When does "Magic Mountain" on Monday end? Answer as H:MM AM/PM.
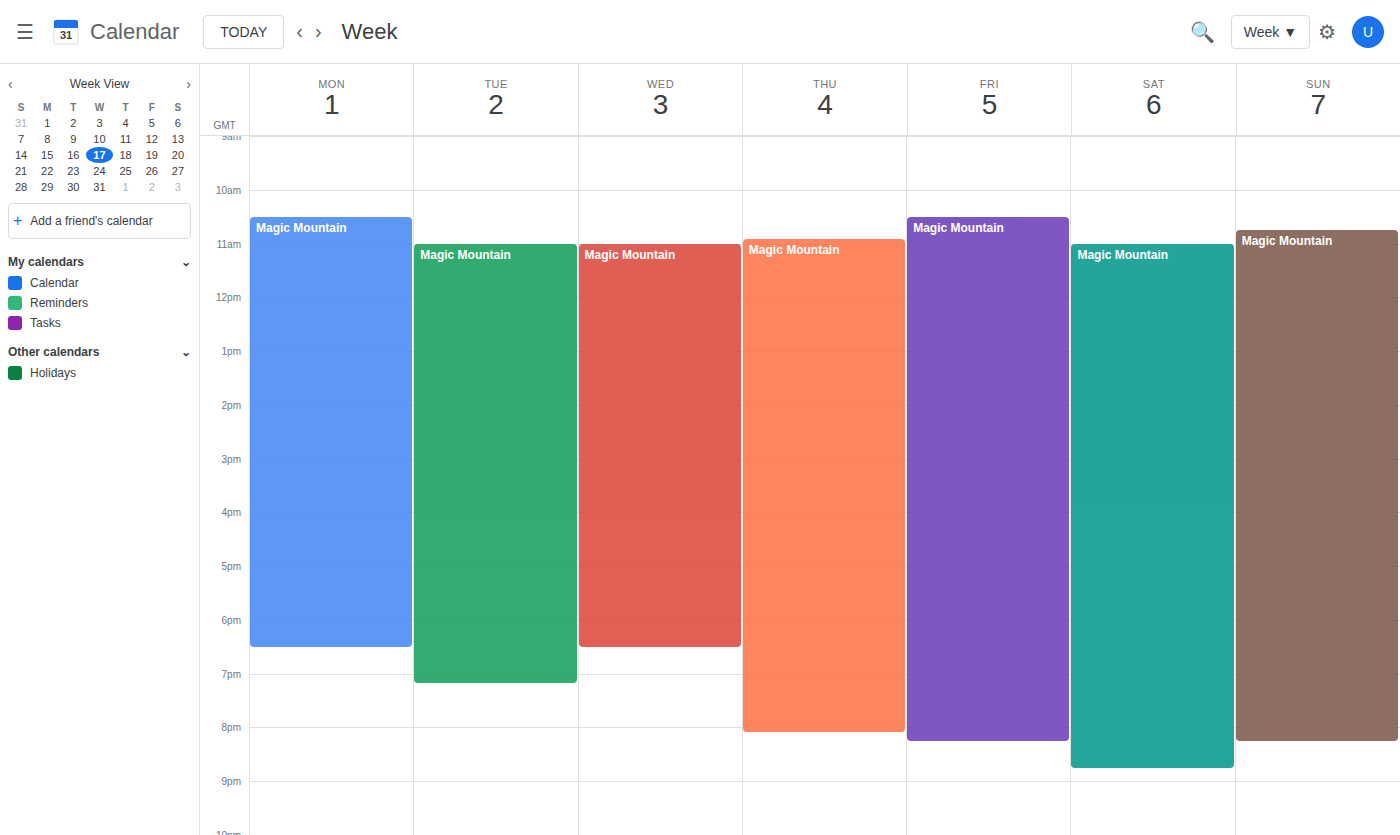
6:30 PM